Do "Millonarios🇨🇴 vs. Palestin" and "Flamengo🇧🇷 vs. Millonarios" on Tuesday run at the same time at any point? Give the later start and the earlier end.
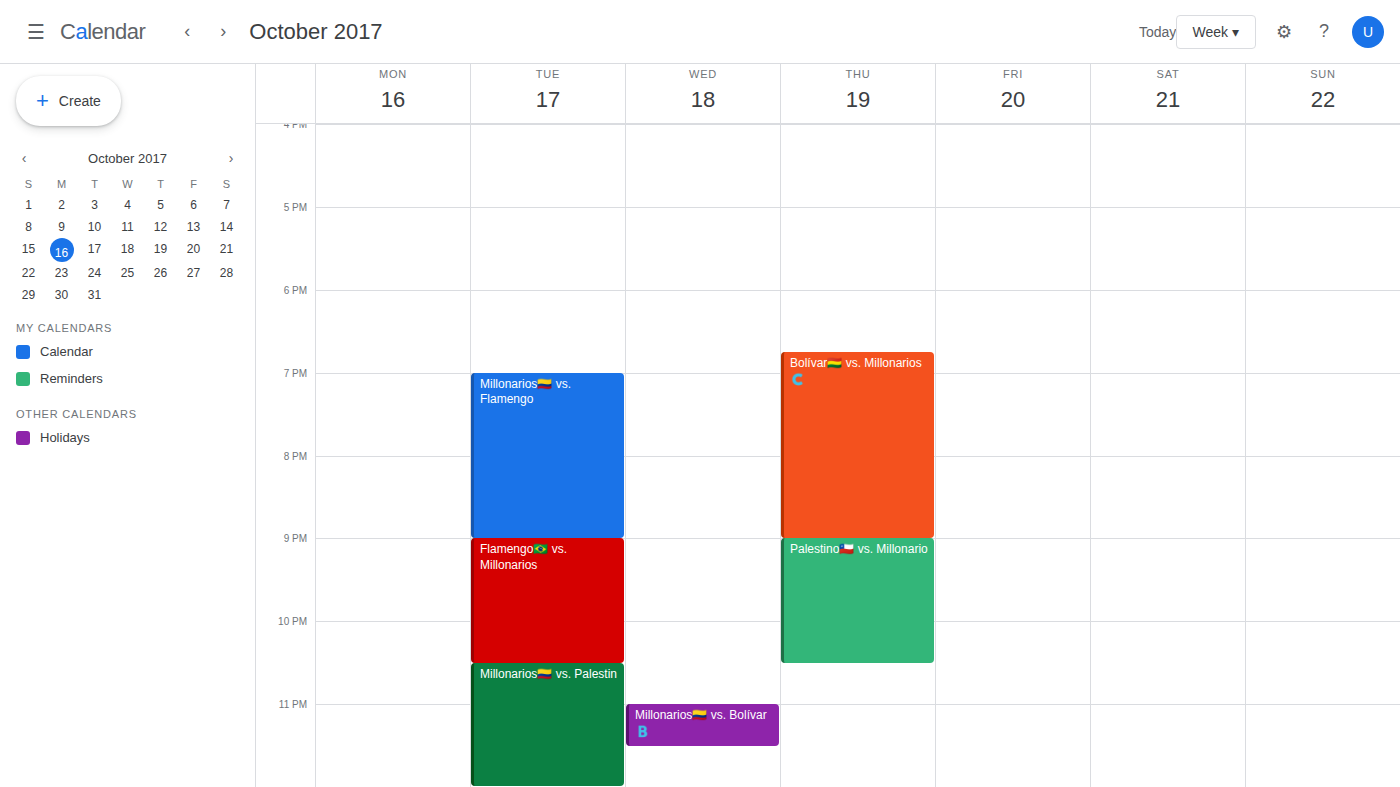
"Flamengo🇧🇷 vs. Millonarios" ends at 10:30 PM, exactly when "Millonarios🇨🇴 vs. Palestin" starts -- they touch but do not overlap.